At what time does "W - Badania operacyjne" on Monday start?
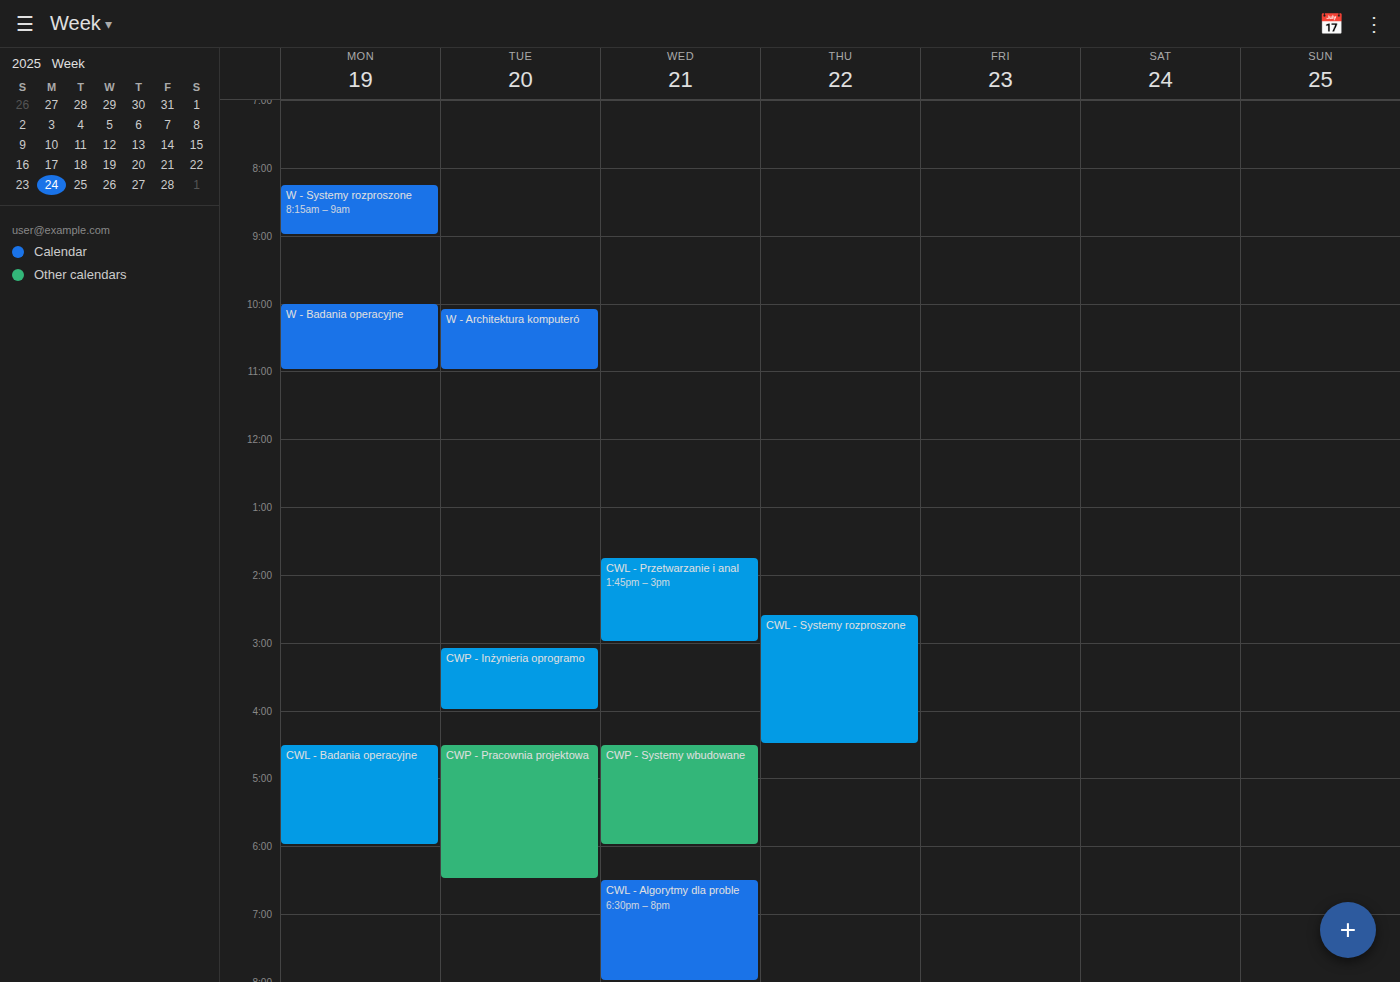
10:00 AM